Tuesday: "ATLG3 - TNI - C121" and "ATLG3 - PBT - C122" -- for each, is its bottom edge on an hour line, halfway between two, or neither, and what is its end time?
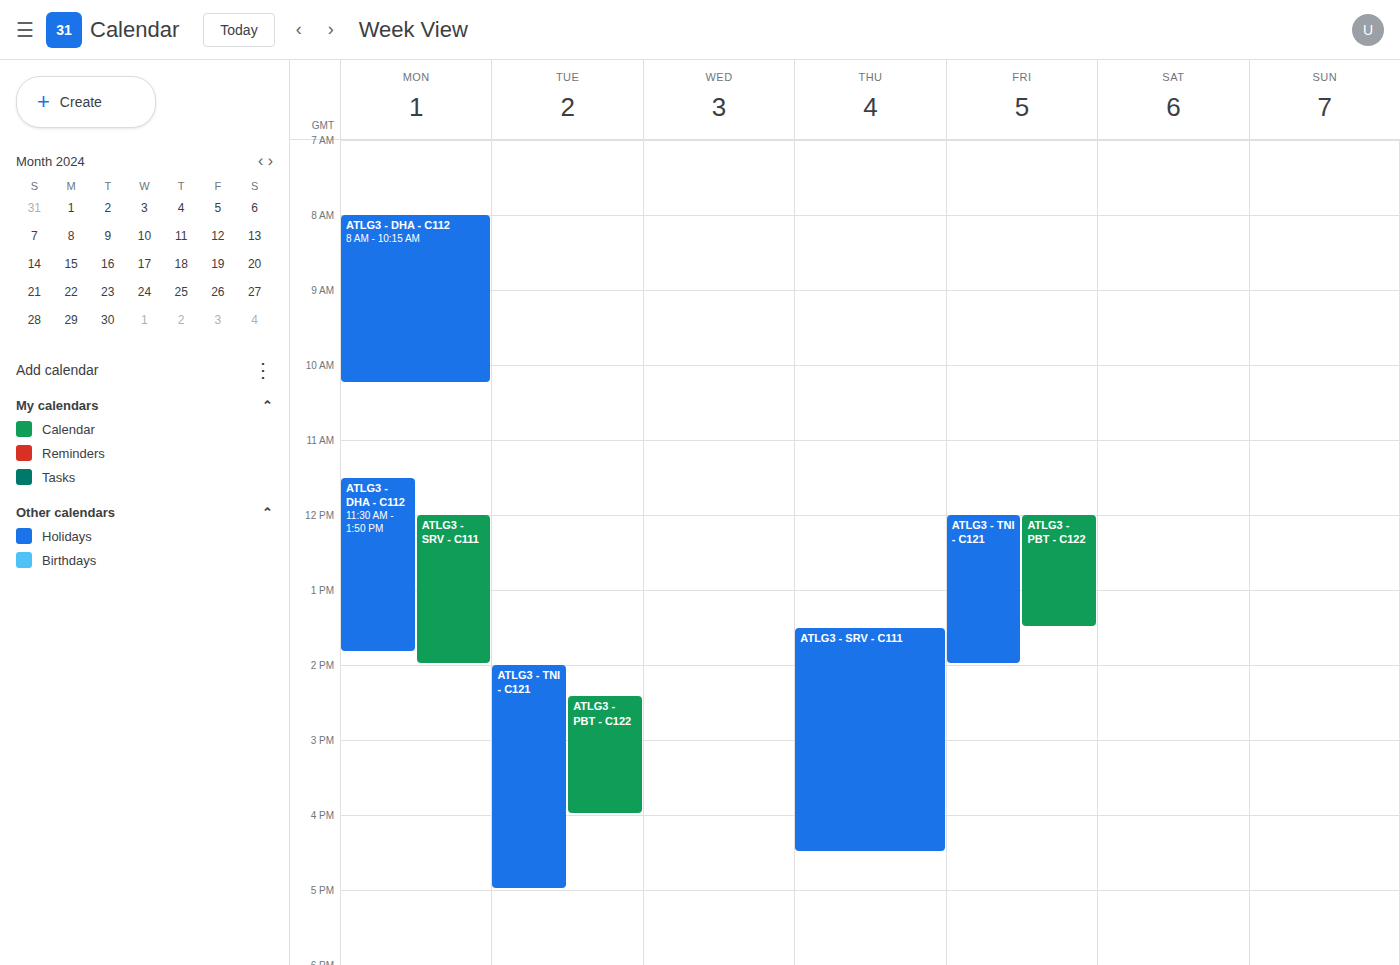
"ATLG3 - TNI - C121": 5:00 PM, exactly on the 5 PM line. "ATLG3 - PBT - C122": 4:00 PM, exactly on the 4 PM line.